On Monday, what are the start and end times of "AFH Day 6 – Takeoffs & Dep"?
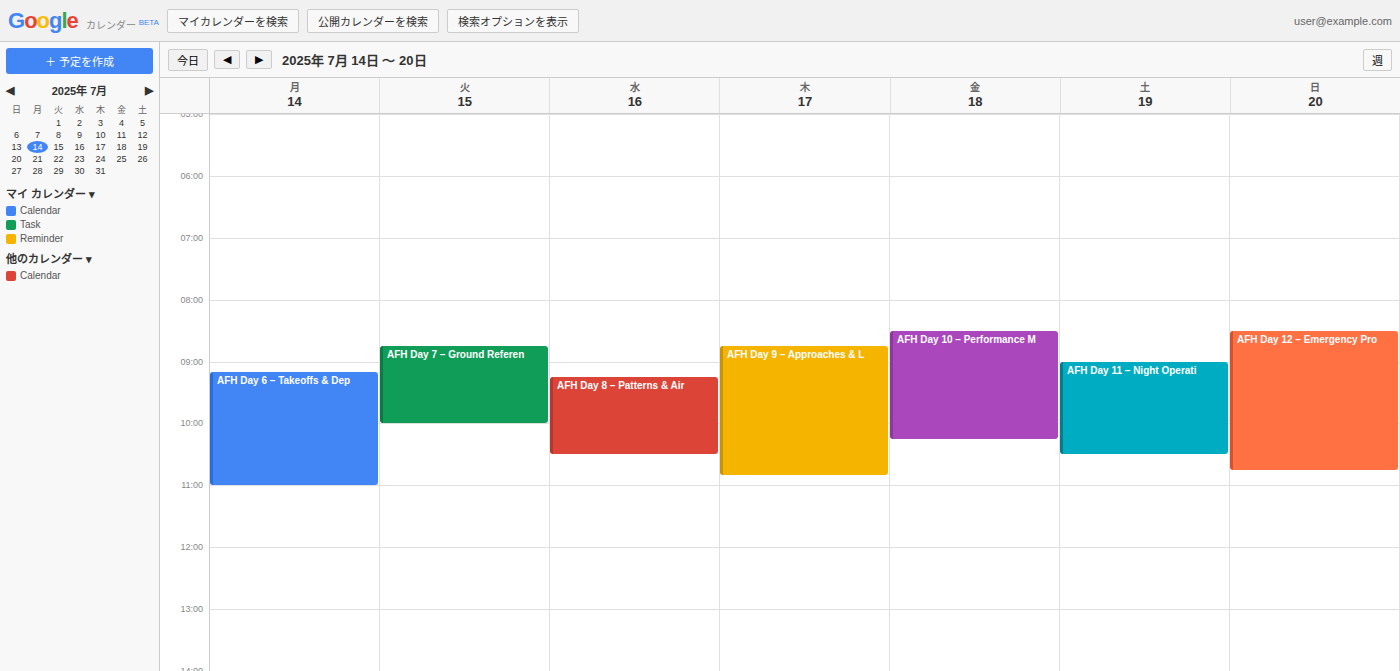
09:10 to 11:00